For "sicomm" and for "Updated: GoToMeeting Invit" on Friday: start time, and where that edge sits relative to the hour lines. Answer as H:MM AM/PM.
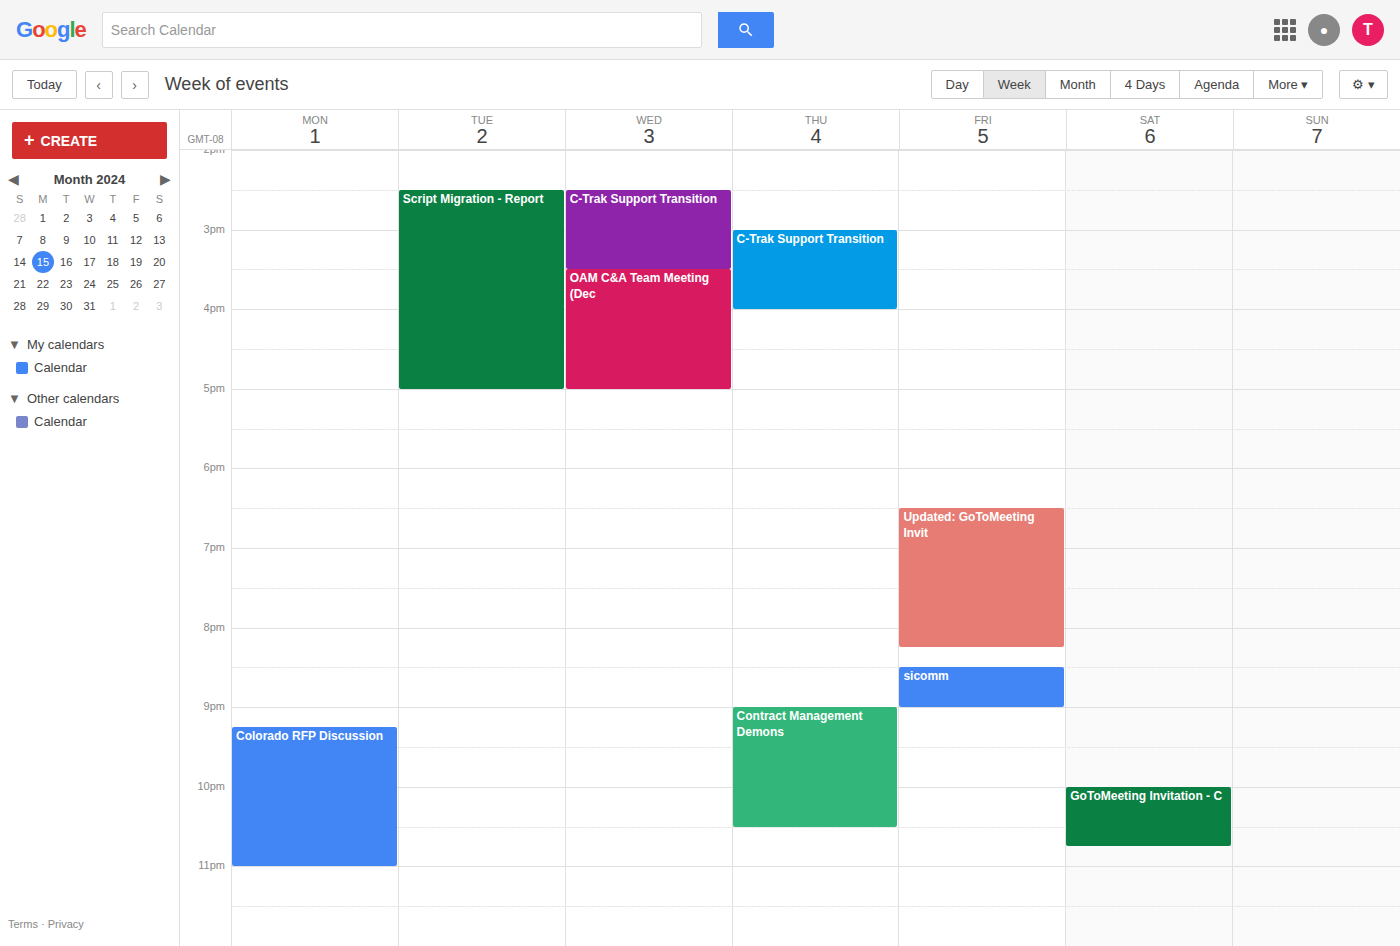
"sicomm": 8:30 PM, halfway between the 8 PM and 9 PM lines. "Updated: GoToMeeting Invit": 6:30 PM, halfway between the 6 PM and 7 PM lines.